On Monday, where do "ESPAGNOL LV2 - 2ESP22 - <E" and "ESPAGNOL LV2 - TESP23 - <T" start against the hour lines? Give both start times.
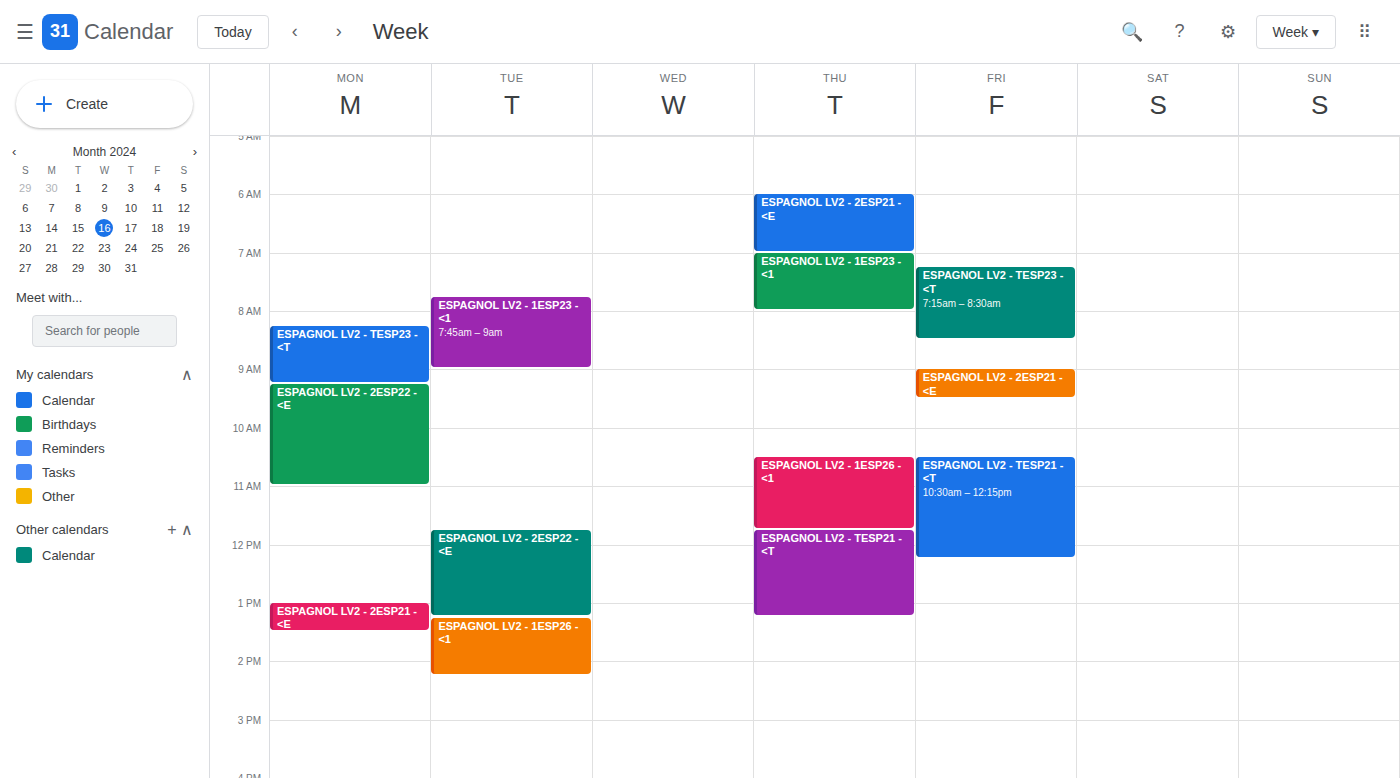
"ESPAGNOL LV2 - 2ESP22 - <E": 9:15 AM, neither: a quarter of the way from the 9 AM line to the 10 AM line. "ESPAGNOL LV2 - TESP23 - <T": 8:15 AM, neither: a quarter of the way from the 8 AM line to the 9 AM line.